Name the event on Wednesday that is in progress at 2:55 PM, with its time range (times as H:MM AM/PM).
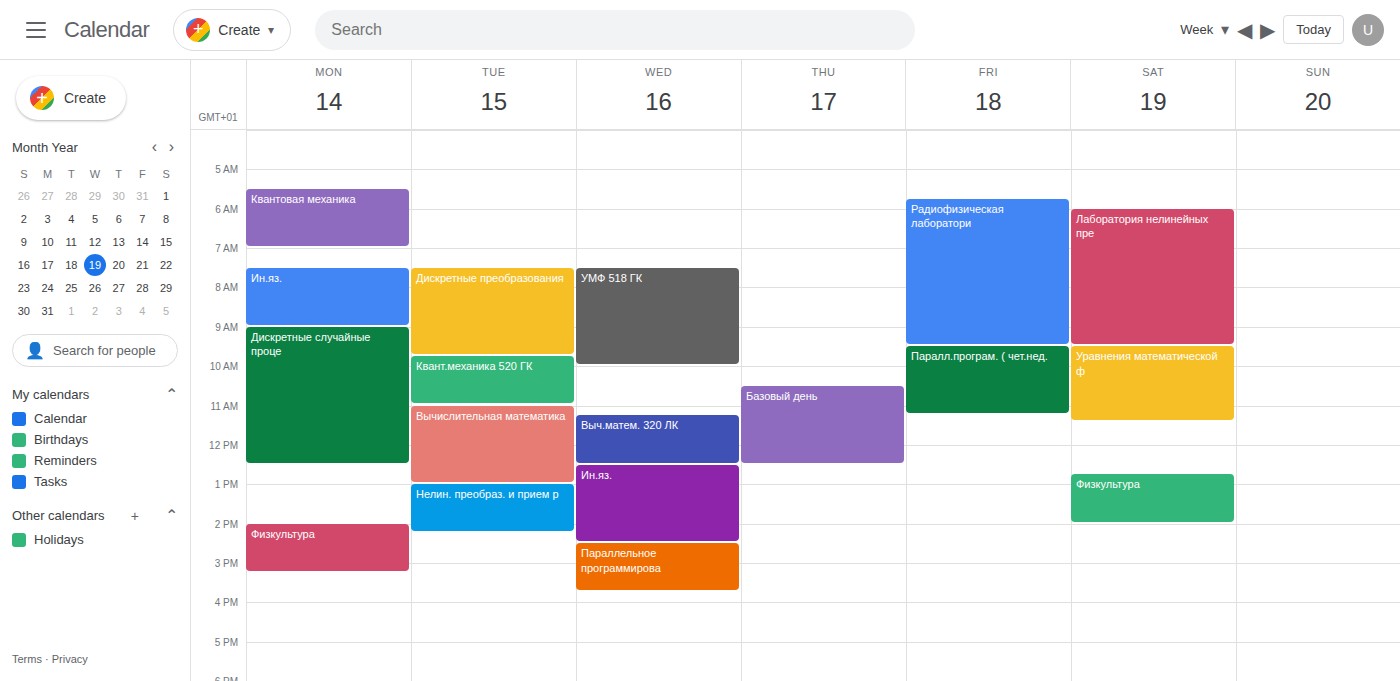
"Параллельное программирова", 2:30 PM to 3:45 PM